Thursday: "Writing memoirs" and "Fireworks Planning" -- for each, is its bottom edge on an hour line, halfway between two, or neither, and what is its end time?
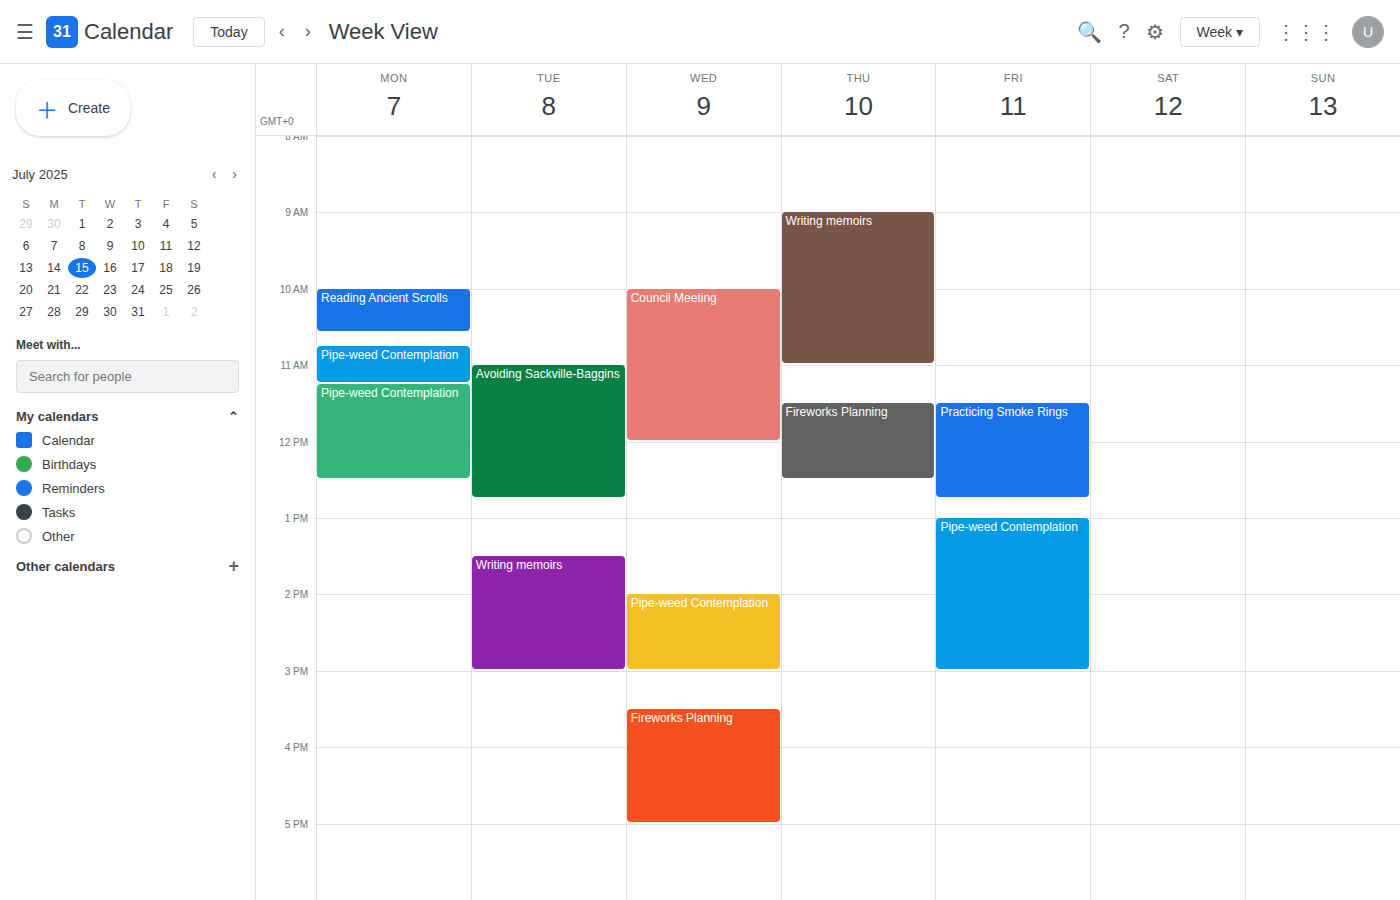
"Writing memoirs": 11:00 AM, exactly on the 11 AM line. "Fireworks Planning": 12:30 PM, halfway between the 12 PM and 1 PM lines.